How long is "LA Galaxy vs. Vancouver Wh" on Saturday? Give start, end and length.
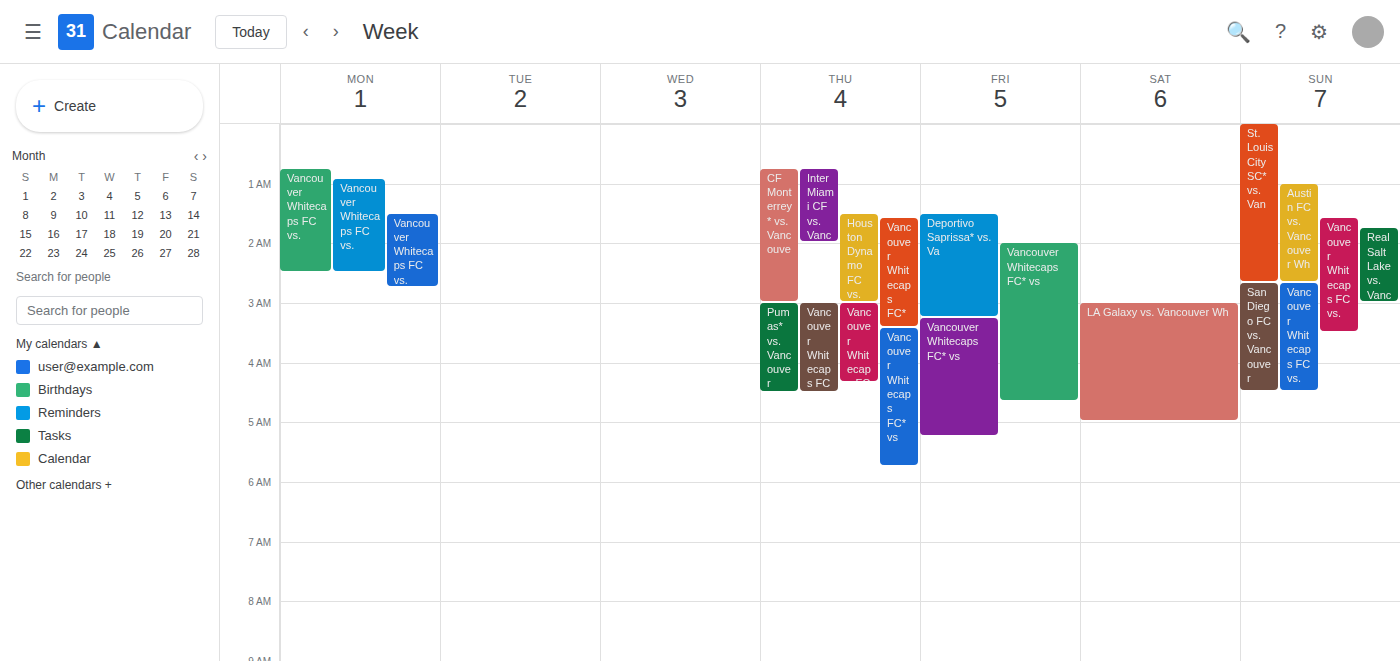
3:00 AM to 5:00 AM, 2 hours